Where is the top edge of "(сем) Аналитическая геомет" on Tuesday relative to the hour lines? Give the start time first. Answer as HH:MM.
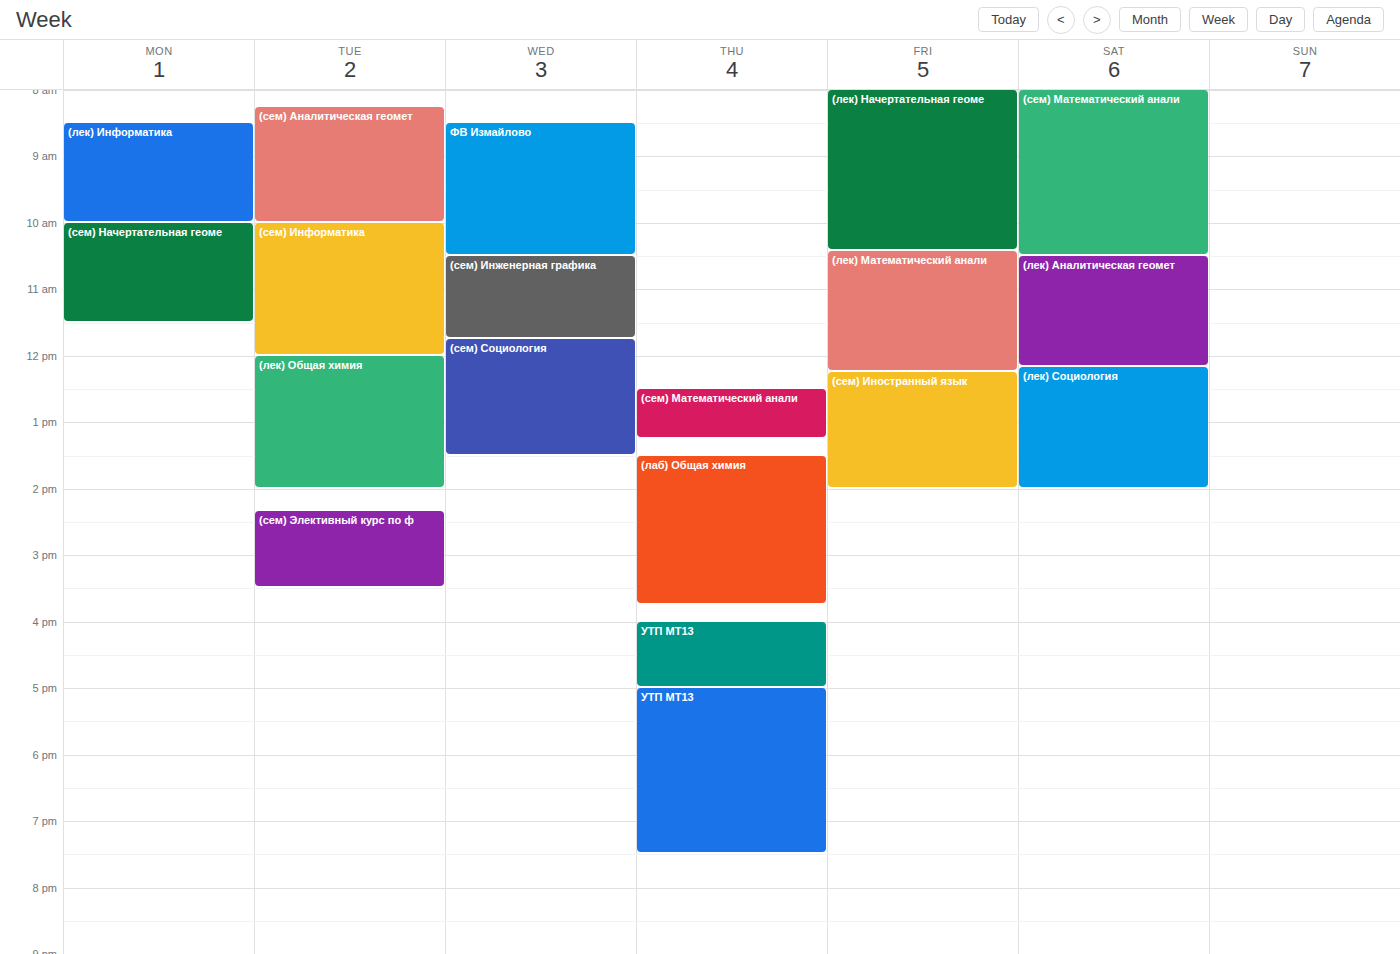
08:15 -- neither: a quarter of the way from the 08:00 line to the 09:00 line.